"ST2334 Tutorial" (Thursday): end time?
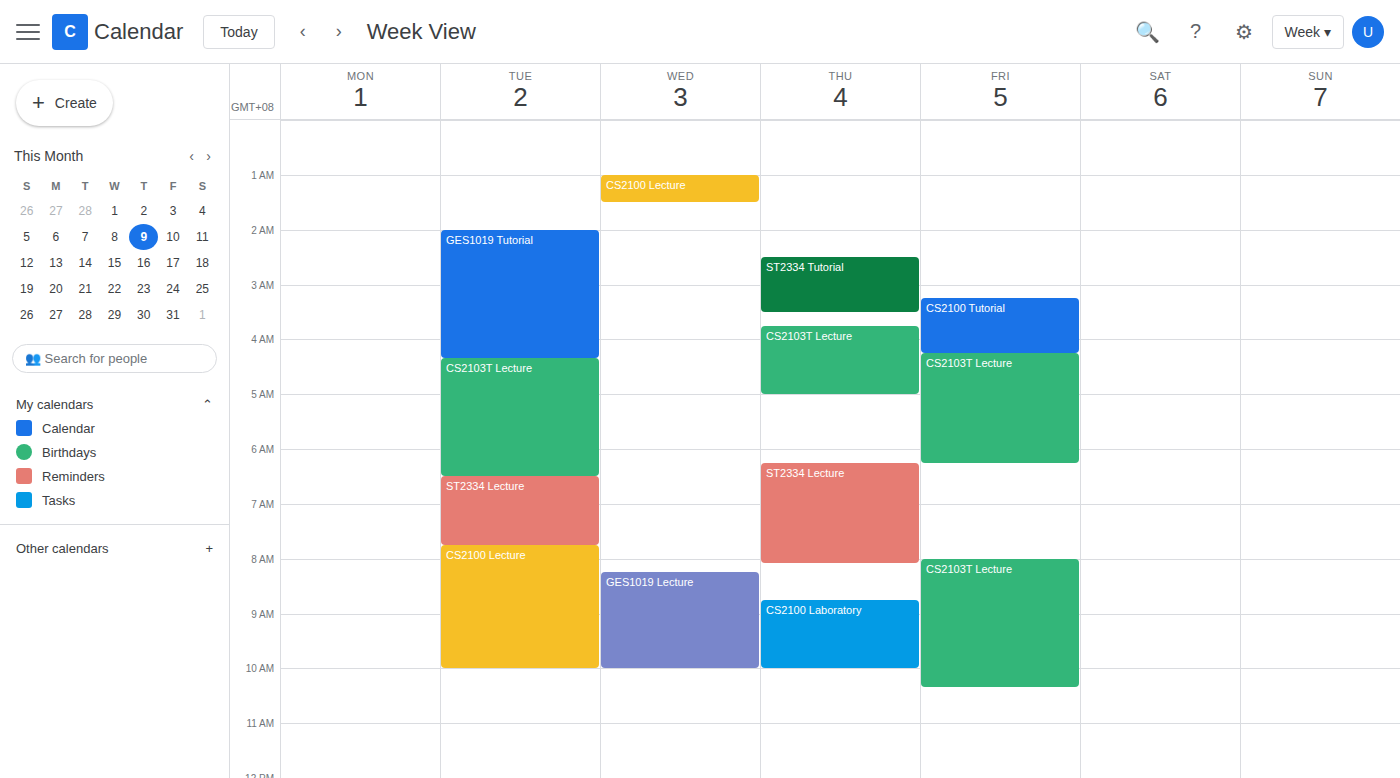
3:30 AM